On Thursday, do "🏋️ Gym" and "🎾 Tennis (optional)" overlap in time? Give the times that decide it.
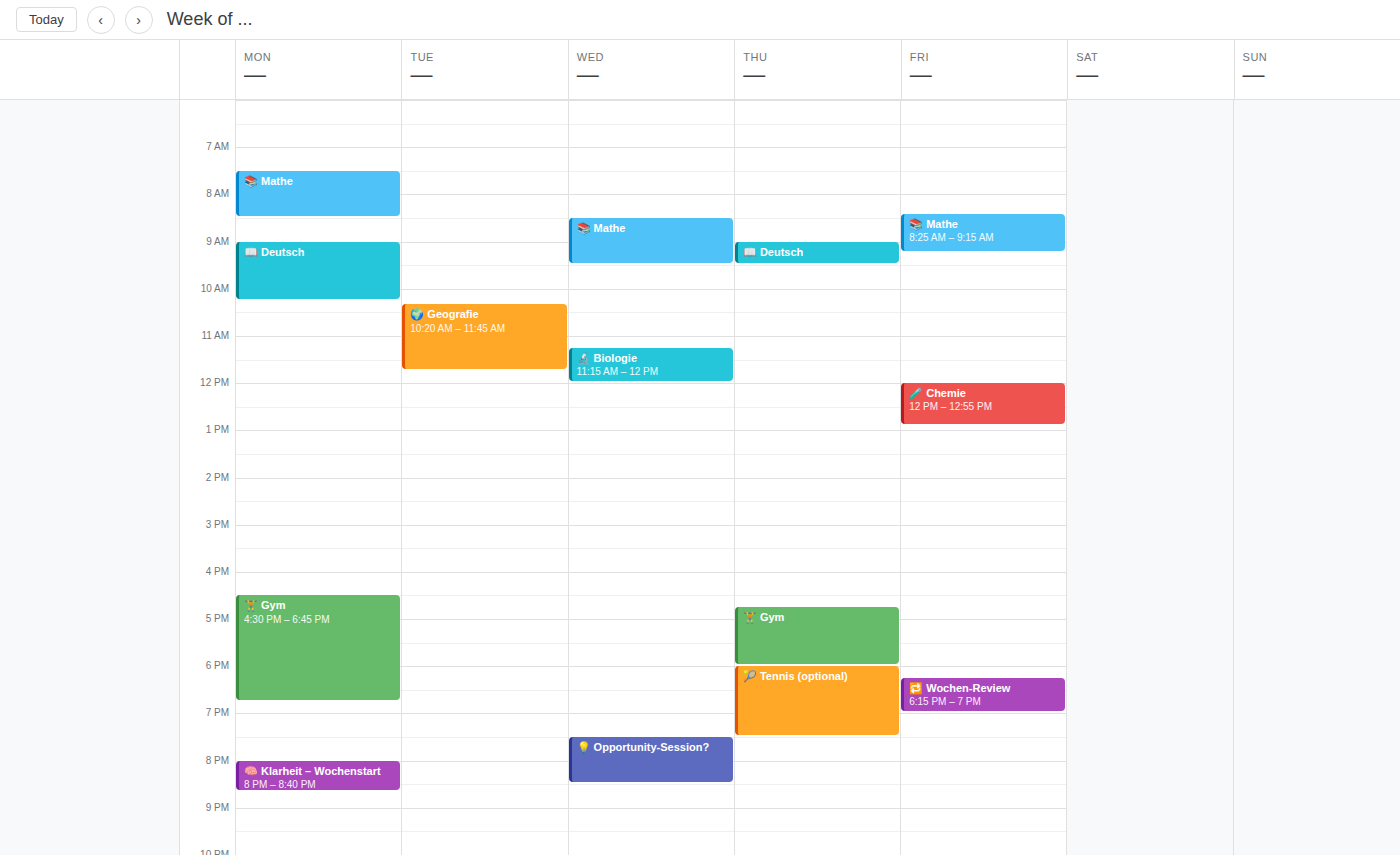
"🏋️ Gym" ends at 6:00 PM, exactly when "🎾 Tennis (optional)" starts -- they touch but do not overlap.